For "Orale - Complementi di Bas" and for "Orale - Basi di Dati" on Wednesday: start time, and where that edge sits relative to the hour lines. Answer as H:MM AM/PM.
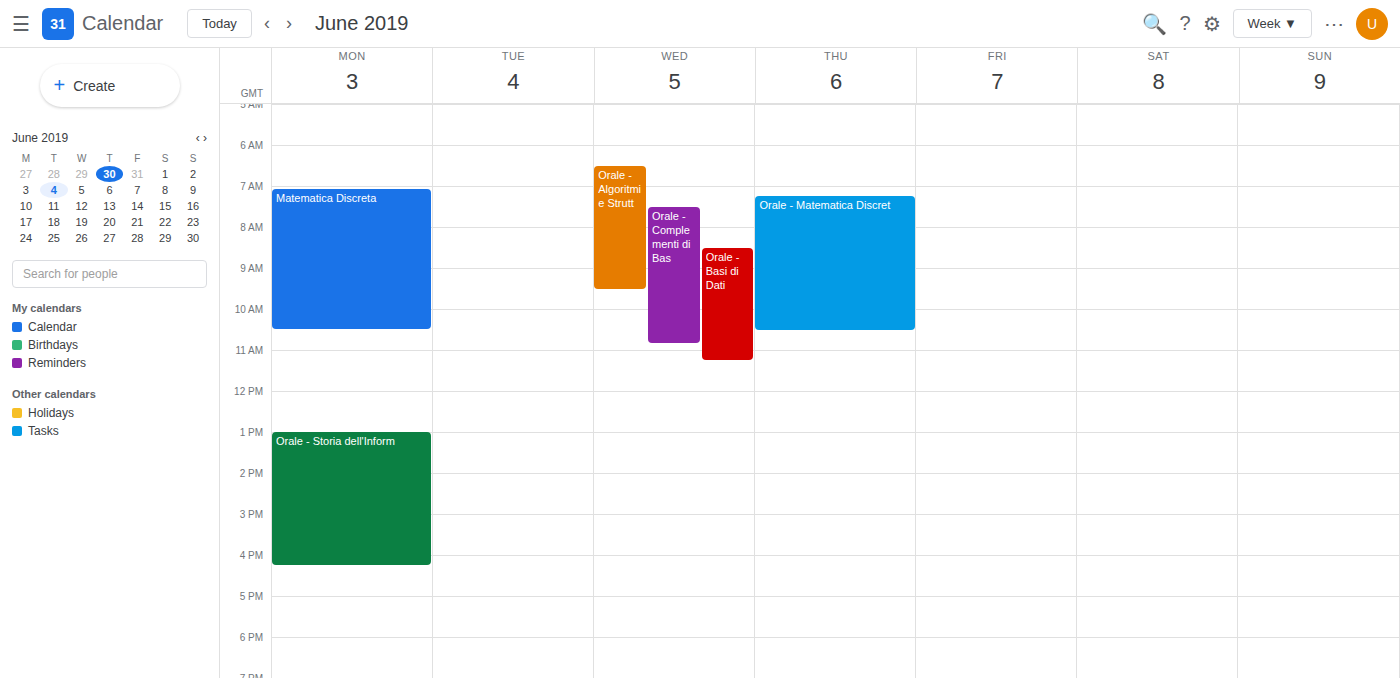
"Orale - Complementi di Bas": 7:30 AM, halfway between the 7 AM and 8 AM lines. "Orale - Basi di Dati": 8:30 AM, halfway between the 8 AM and 9 AM lines.